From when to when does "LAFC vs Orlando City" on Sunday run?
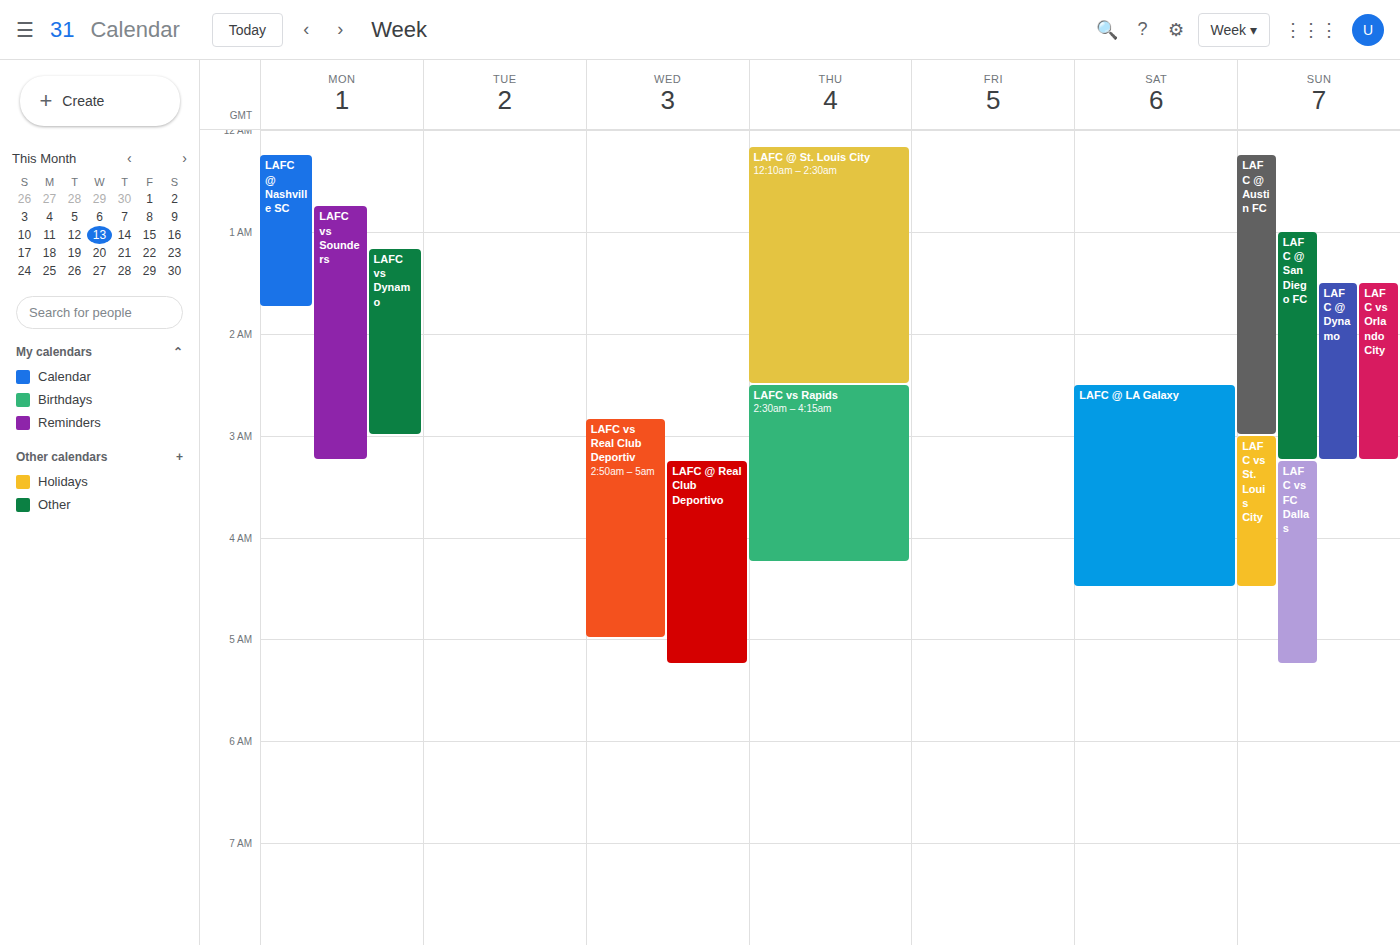
1:30 AM to 3:15 AM